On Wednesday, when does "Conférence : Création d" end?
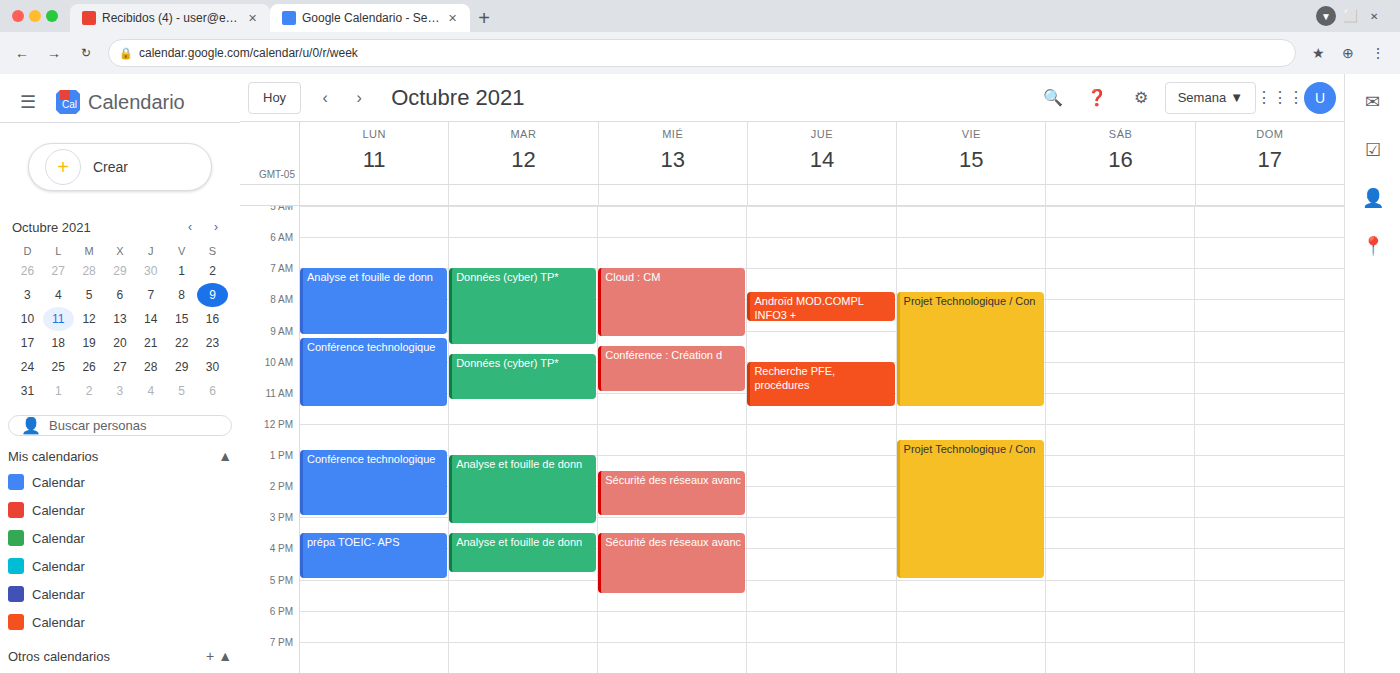
11:00 AM